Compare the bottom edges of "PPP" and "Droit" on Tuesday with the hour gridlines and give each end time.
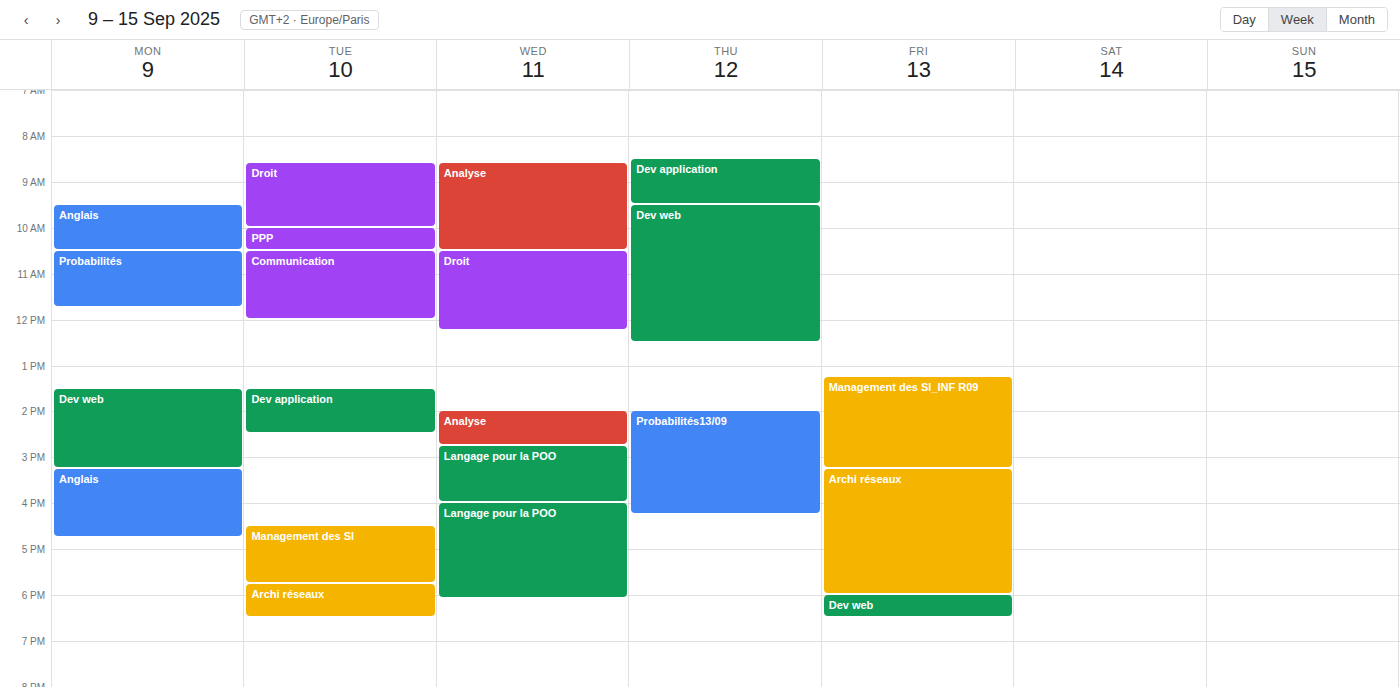
"PPP": 10:30 AM, halfway between the 10 AM and 11 AM lines. "Droit": 10:00 AM, exactly on the 10 AM line.